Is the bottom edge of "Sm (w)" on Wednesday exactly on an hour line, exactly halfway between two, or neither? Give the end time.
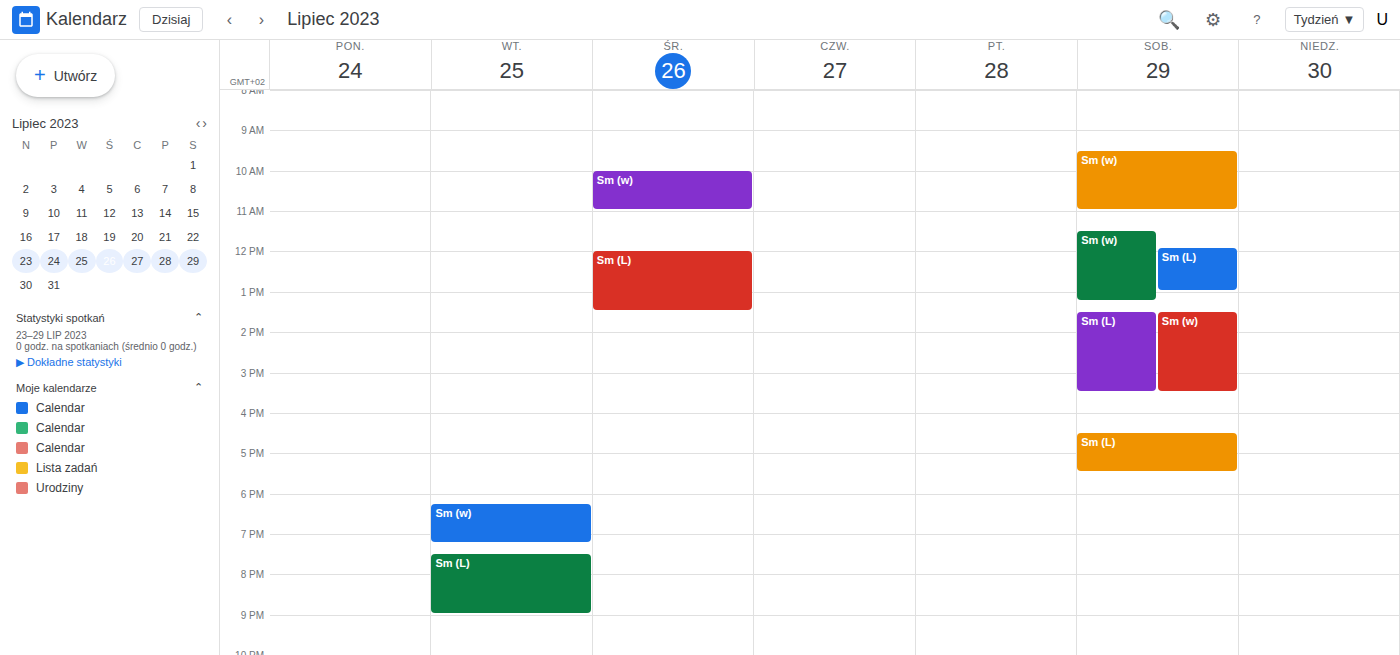
11:00 AM -- exactly on the 11 AM line.